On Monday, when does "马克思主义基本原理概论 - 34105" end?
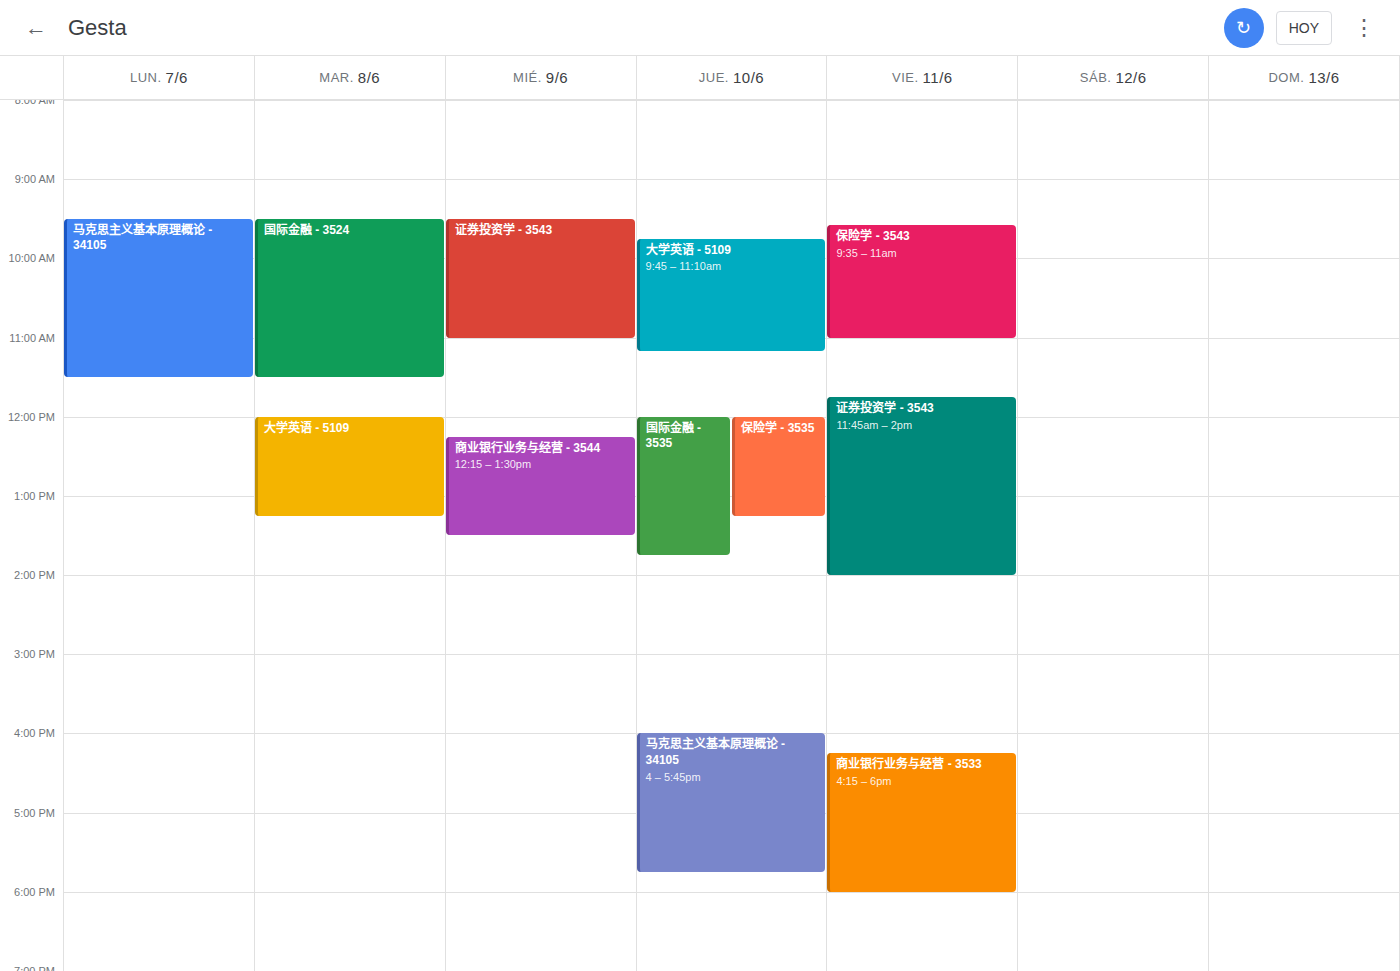
11:30 AM